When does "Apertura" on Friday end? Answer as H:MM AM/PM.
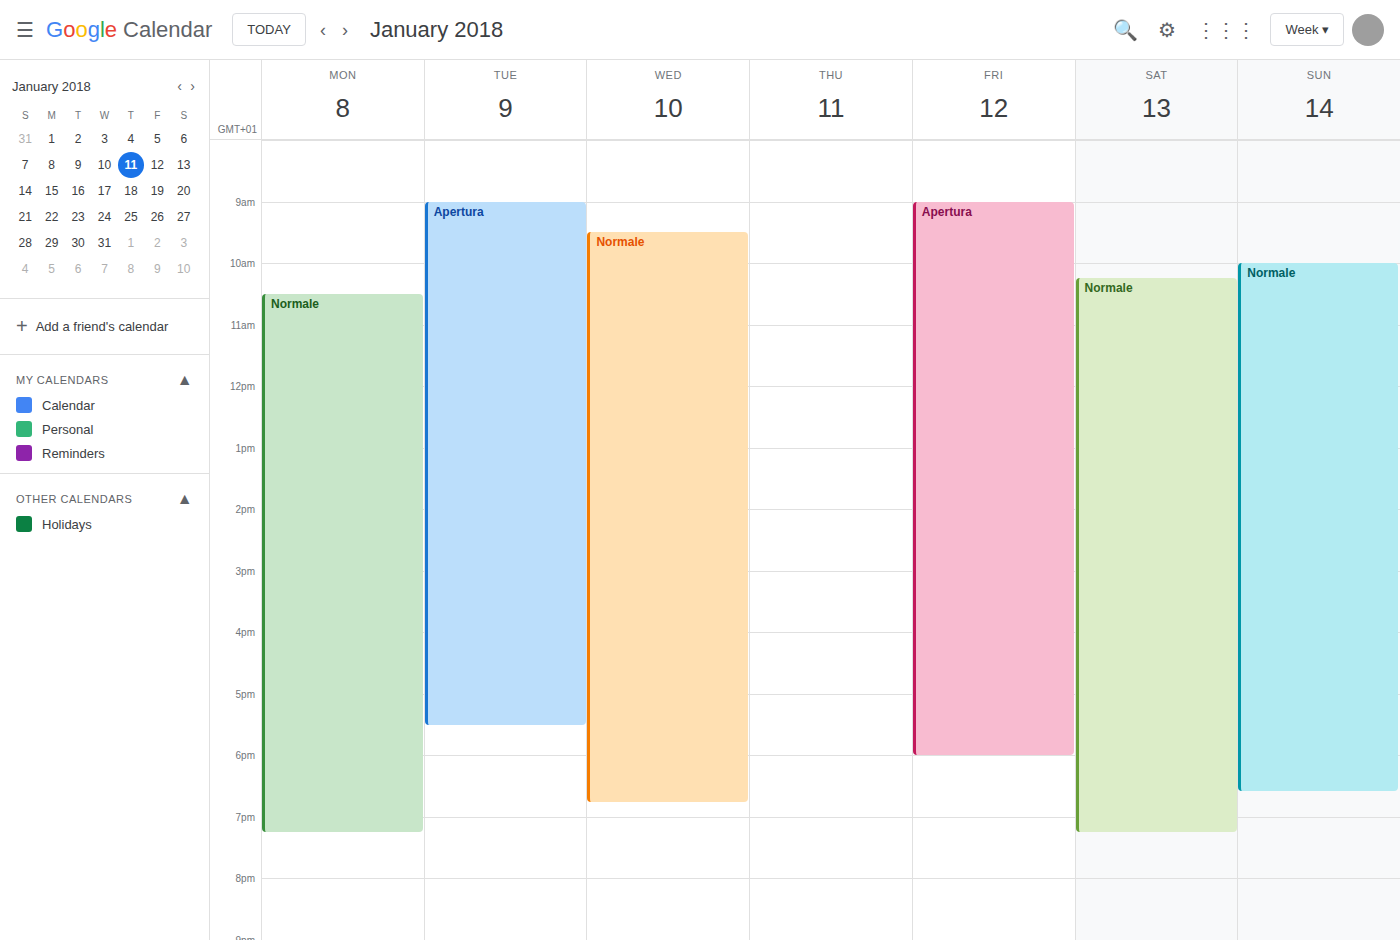
6:00 PM